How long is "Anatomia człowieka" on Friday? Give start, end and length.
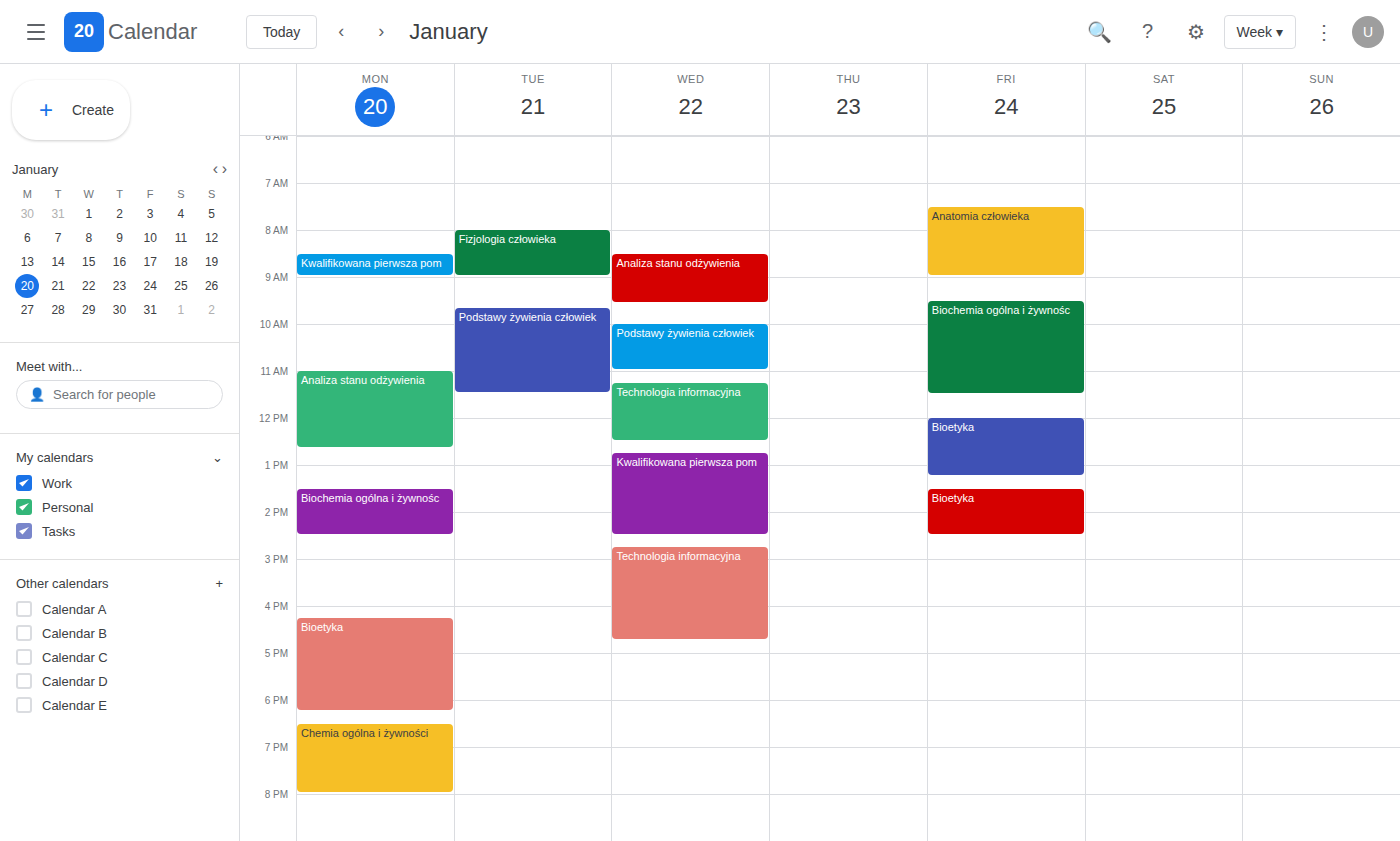
7:30 AM to 9:00 AM, 1 hour 30 minutes